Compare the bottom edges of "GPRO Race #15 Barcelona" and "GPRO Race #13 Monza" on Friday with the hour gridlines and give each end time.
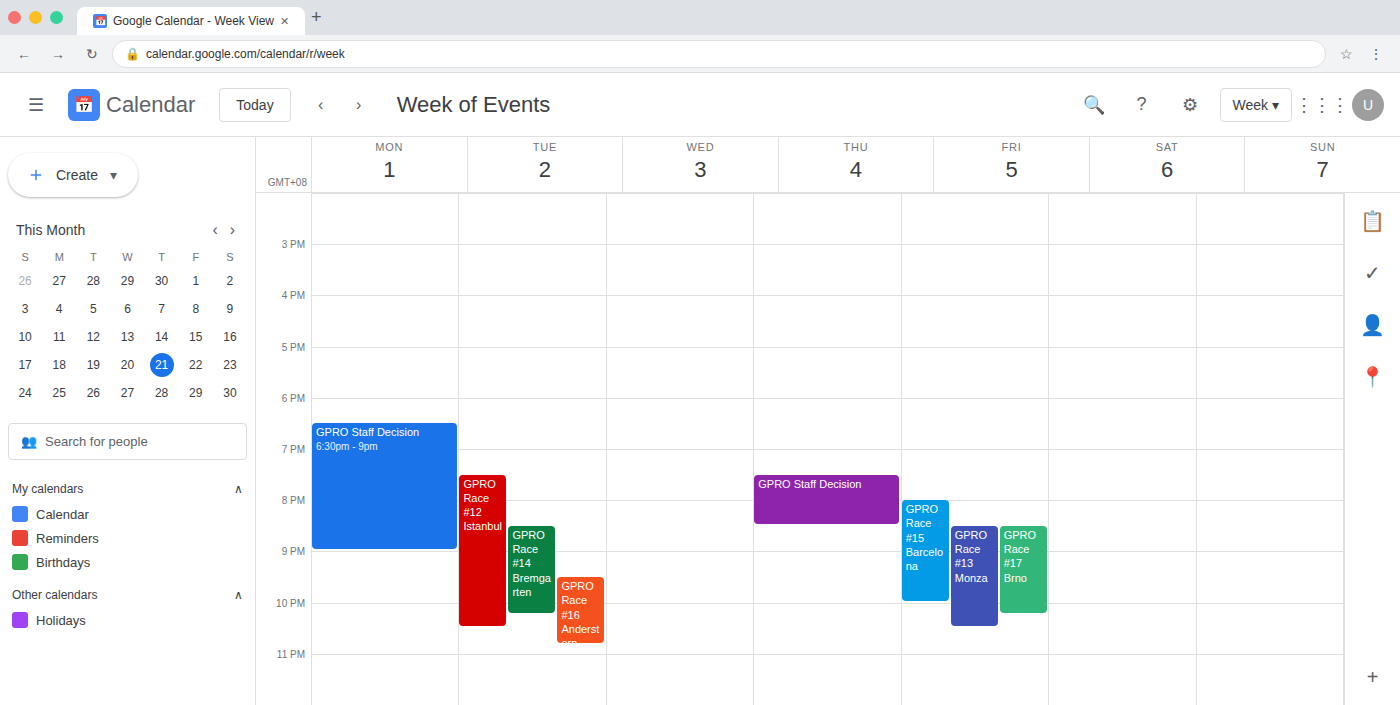
"GPRO Race #15 Barcelona": 10:00 PM, exactly on the 10 PM line. "GPRO Race #13 Monza": 10:30 PM, halfway between the 10 PM and 11 PM lines.